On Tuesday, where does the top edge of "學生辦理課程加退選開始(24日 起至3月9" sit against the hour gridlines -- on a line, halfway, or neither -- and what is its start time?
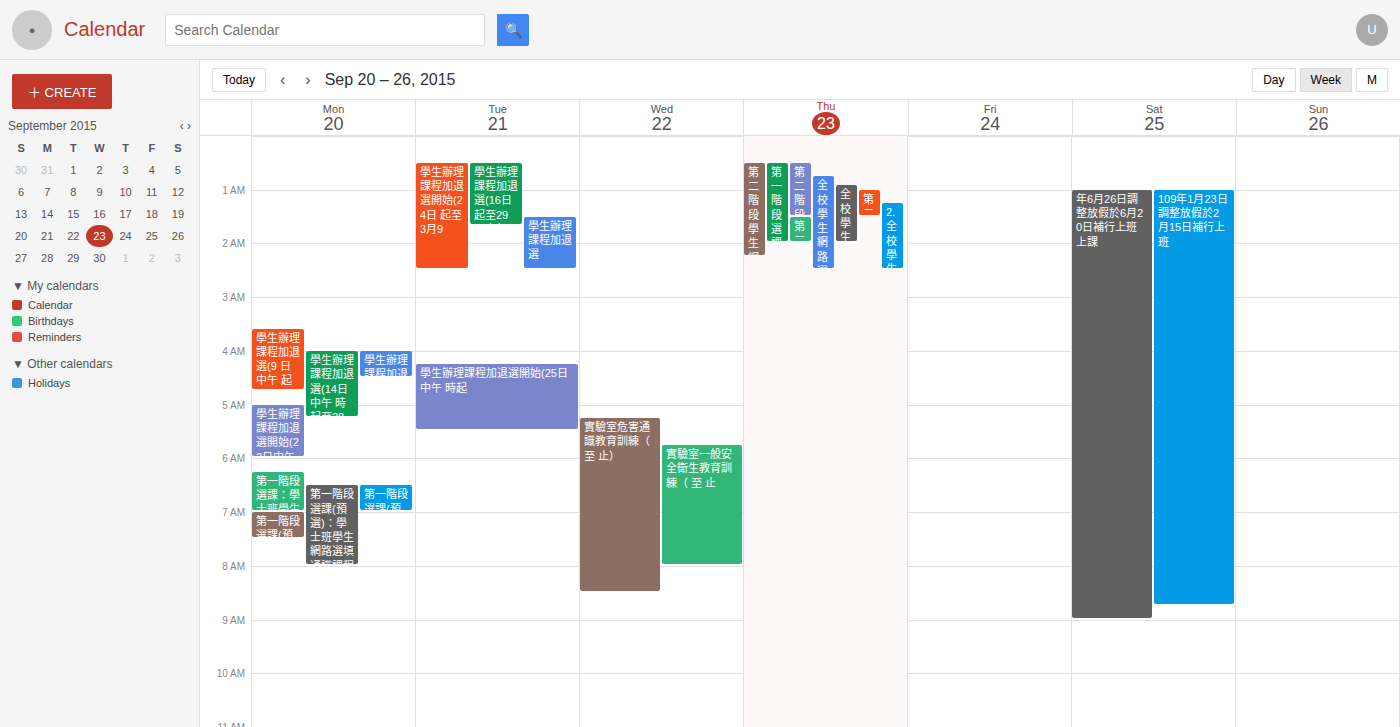
12:30 AM -- halfway between the 12 AM and 1 AM lines.